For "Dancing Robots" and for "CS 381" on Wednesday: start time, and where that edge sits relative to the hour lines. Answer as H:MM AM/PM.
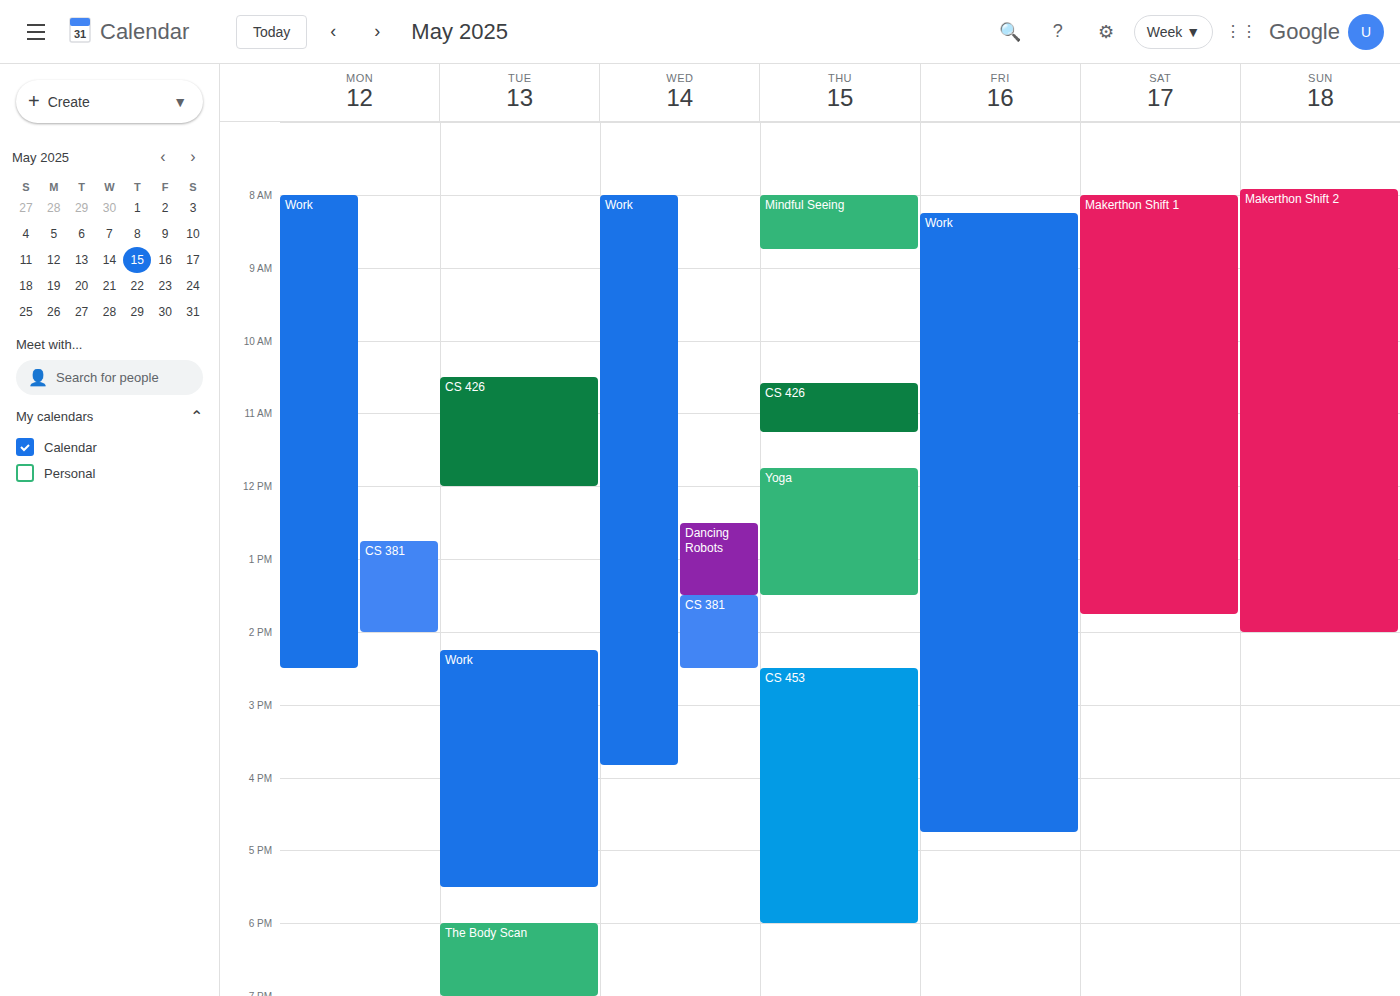
"Dancing Robots": 12:30 PM, halfway between the 12 PM and 1 PM lines. "CS 381": 1:30 PM, halfway between the 1 PM and 2 PM lines.